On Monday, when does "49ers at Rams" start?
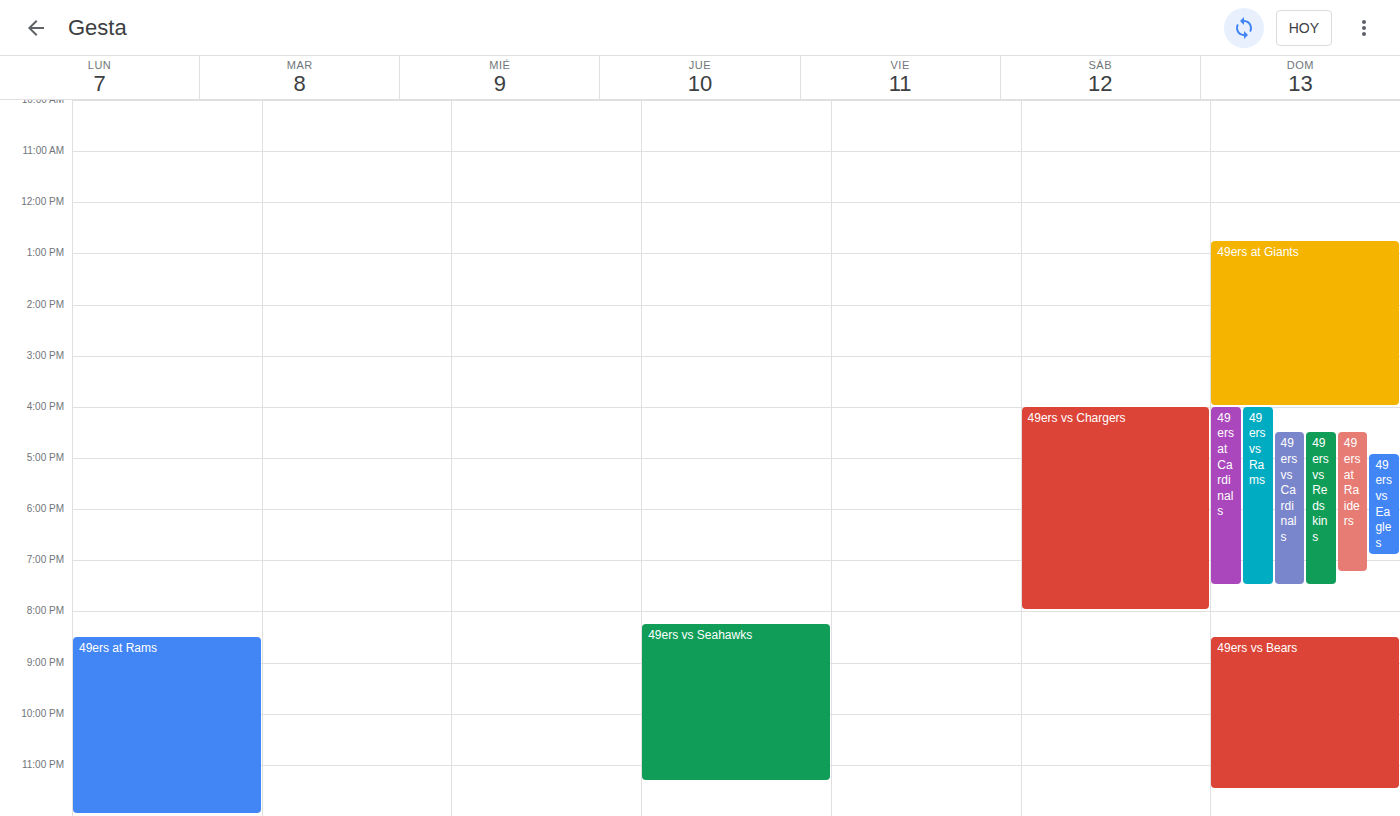
8:30 PM